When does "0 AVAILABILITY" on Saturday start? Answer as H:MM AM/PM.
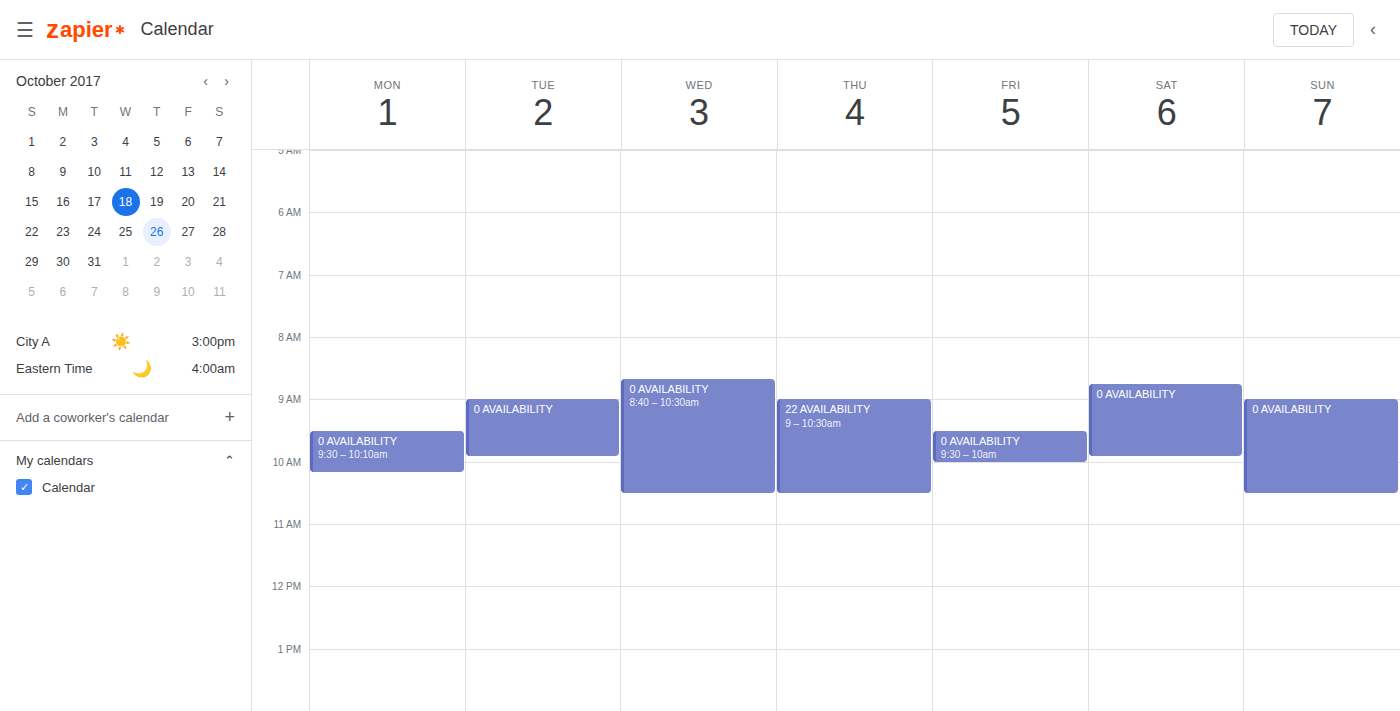
8:45 AM